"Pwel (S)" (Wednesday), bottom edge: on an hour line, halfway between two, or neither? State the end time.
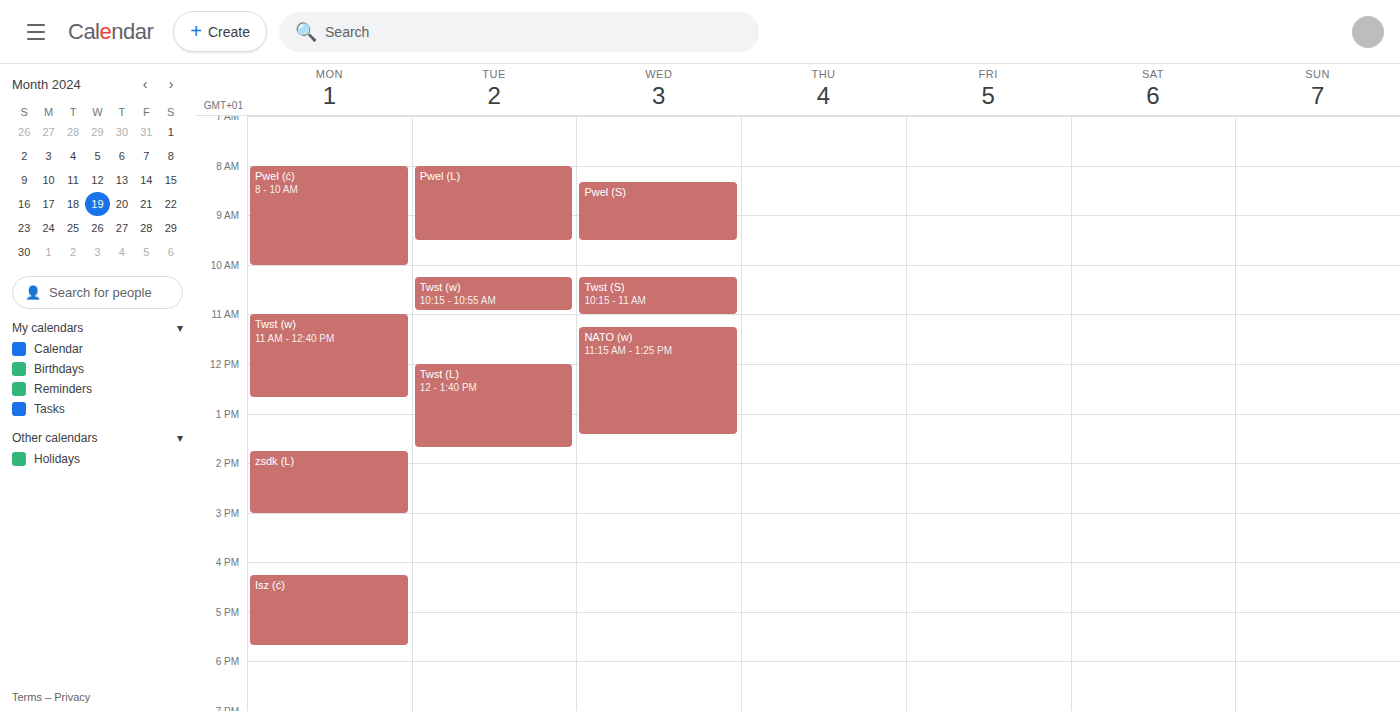
9:30 AM -- halfway between the 9 AM and 10 AM lines.